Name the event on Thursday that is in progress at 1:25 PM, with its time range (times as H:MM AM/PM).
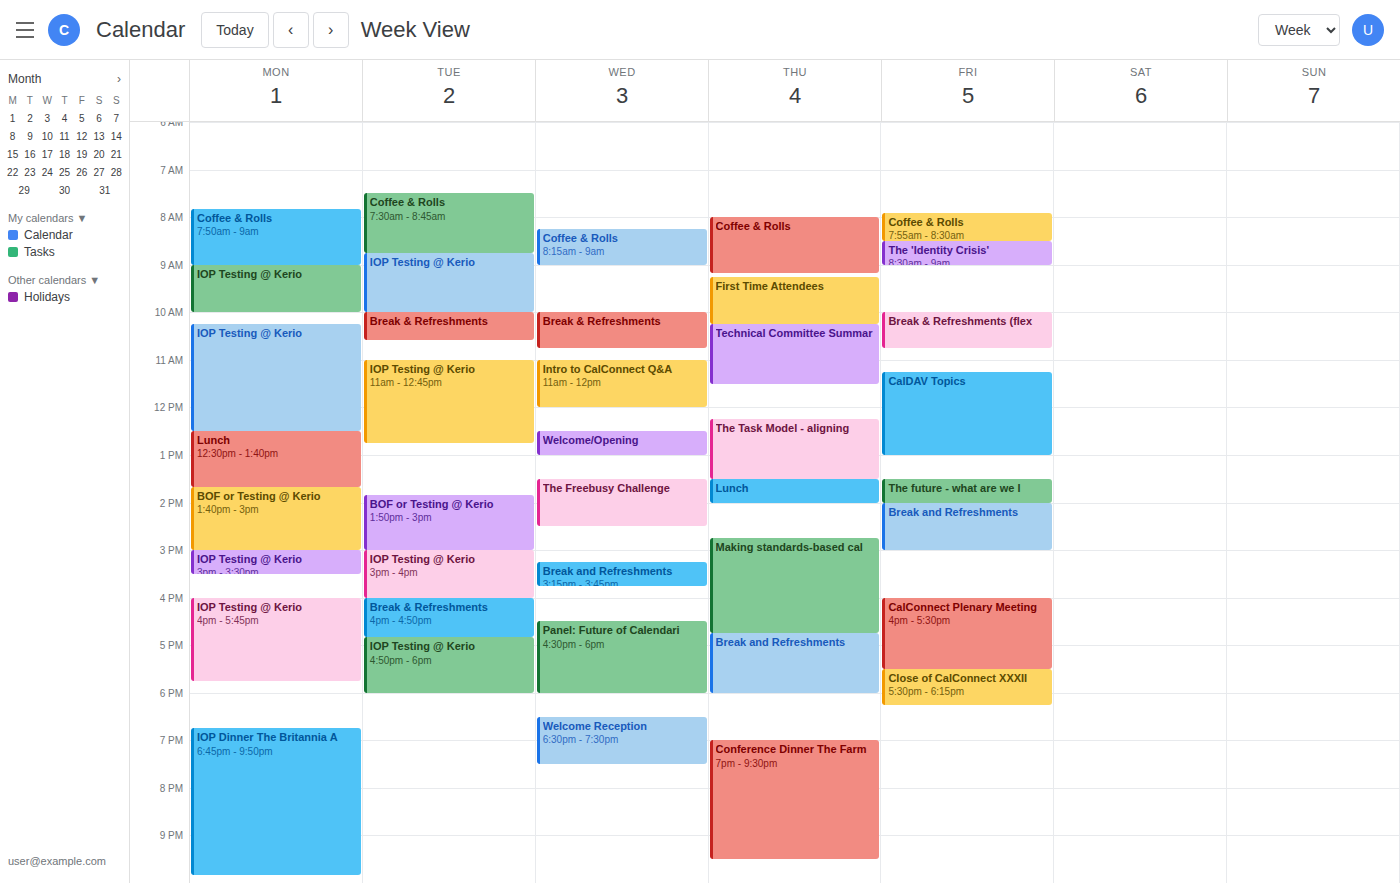
"The Task Model - aligning", 12:15 PM to 1:30 PM